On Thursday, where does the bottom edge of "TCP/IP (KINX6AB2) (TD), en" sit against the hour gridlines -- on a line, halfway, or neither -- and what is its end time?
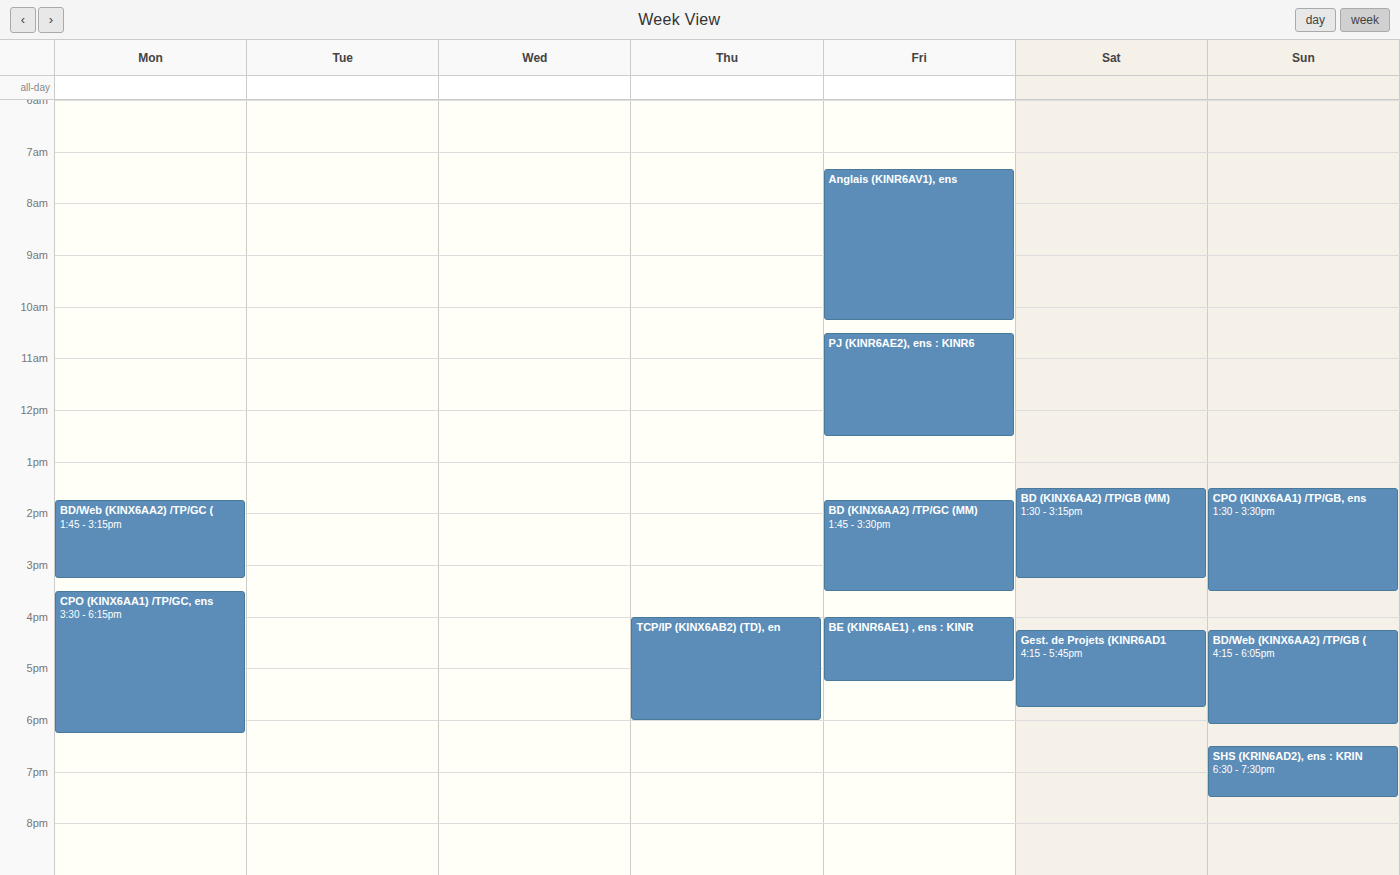
6:00 PM -- exactly on the 6 PM line.